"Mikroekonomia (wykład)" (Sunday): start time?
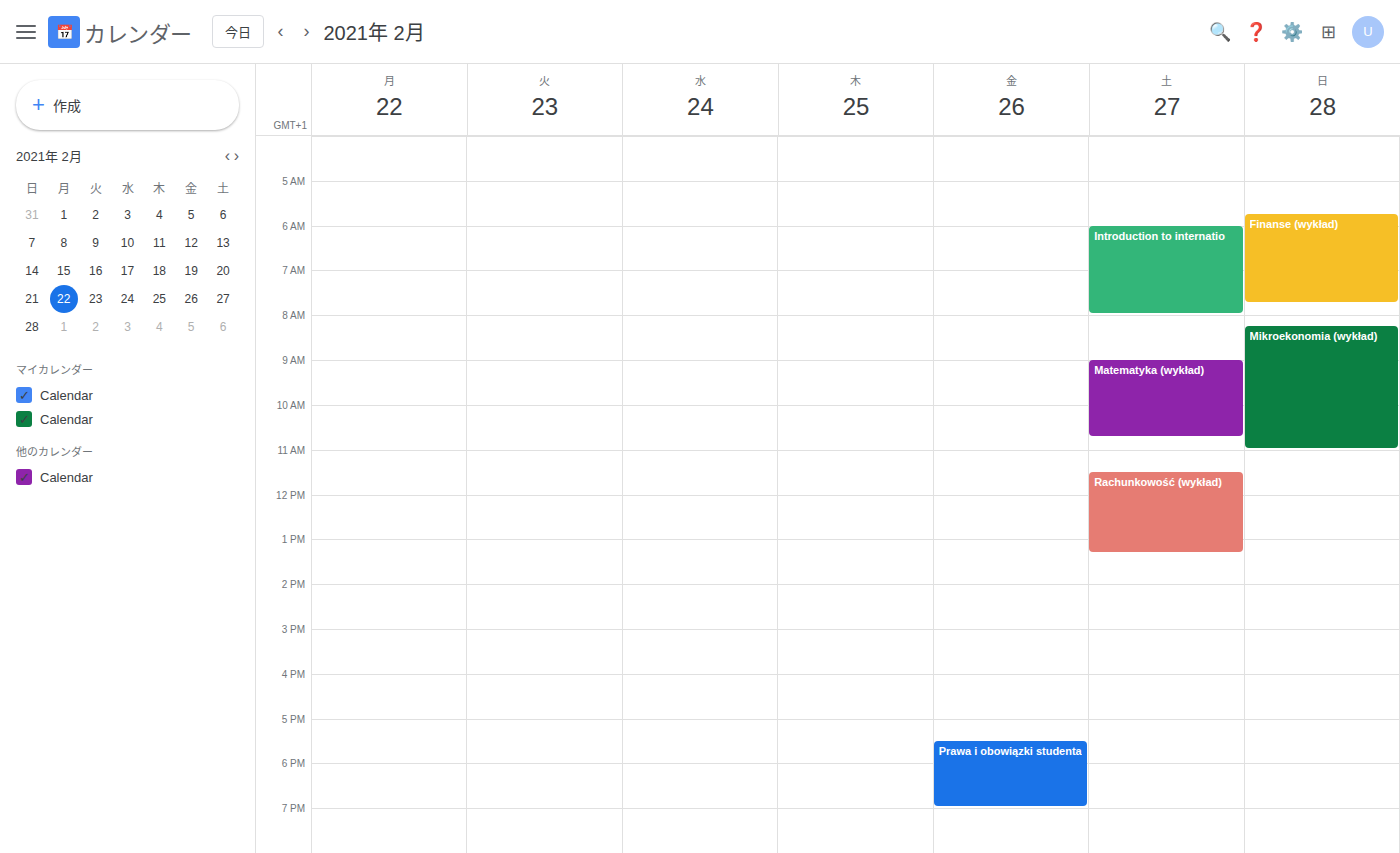
8:15 AM